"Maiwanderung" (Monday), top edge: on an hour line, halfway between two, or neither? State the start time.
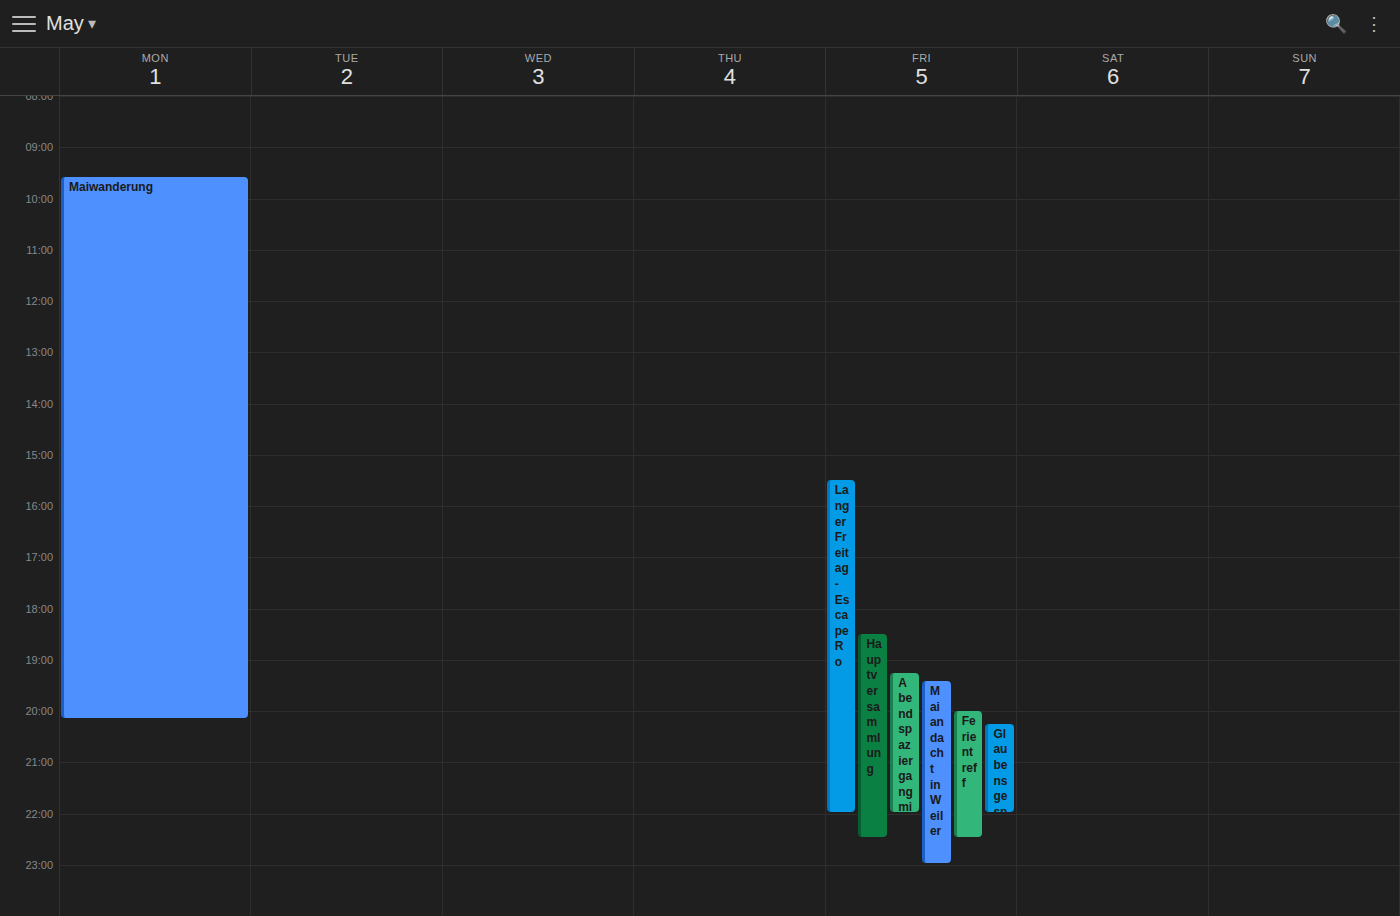
09:35 -- neither: 35 minutes below the 09:00 line and 25 minutes above the 10:00 line.